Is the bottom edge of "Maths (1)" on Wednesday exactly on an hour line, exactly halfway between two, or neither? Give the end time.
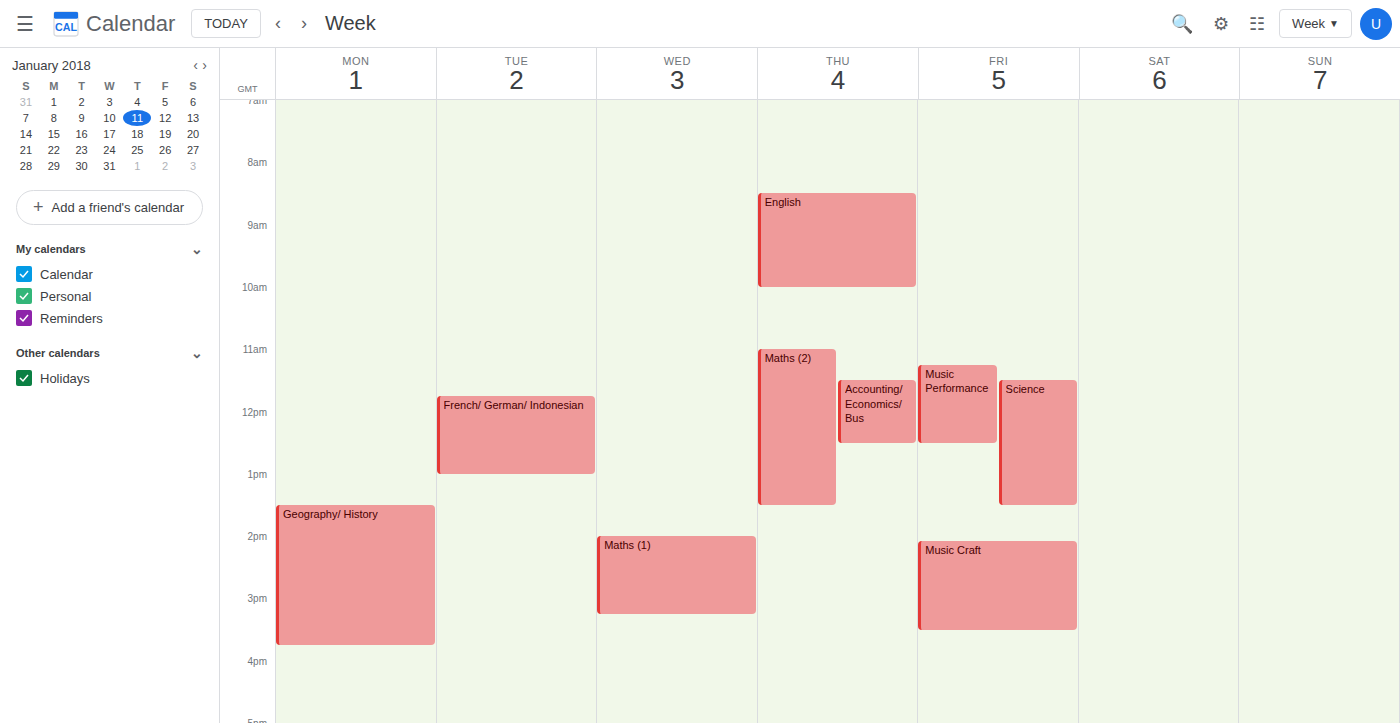
3:15 PM -- neither: a quarter of the way from the 3 PM line to the 4 PM line.